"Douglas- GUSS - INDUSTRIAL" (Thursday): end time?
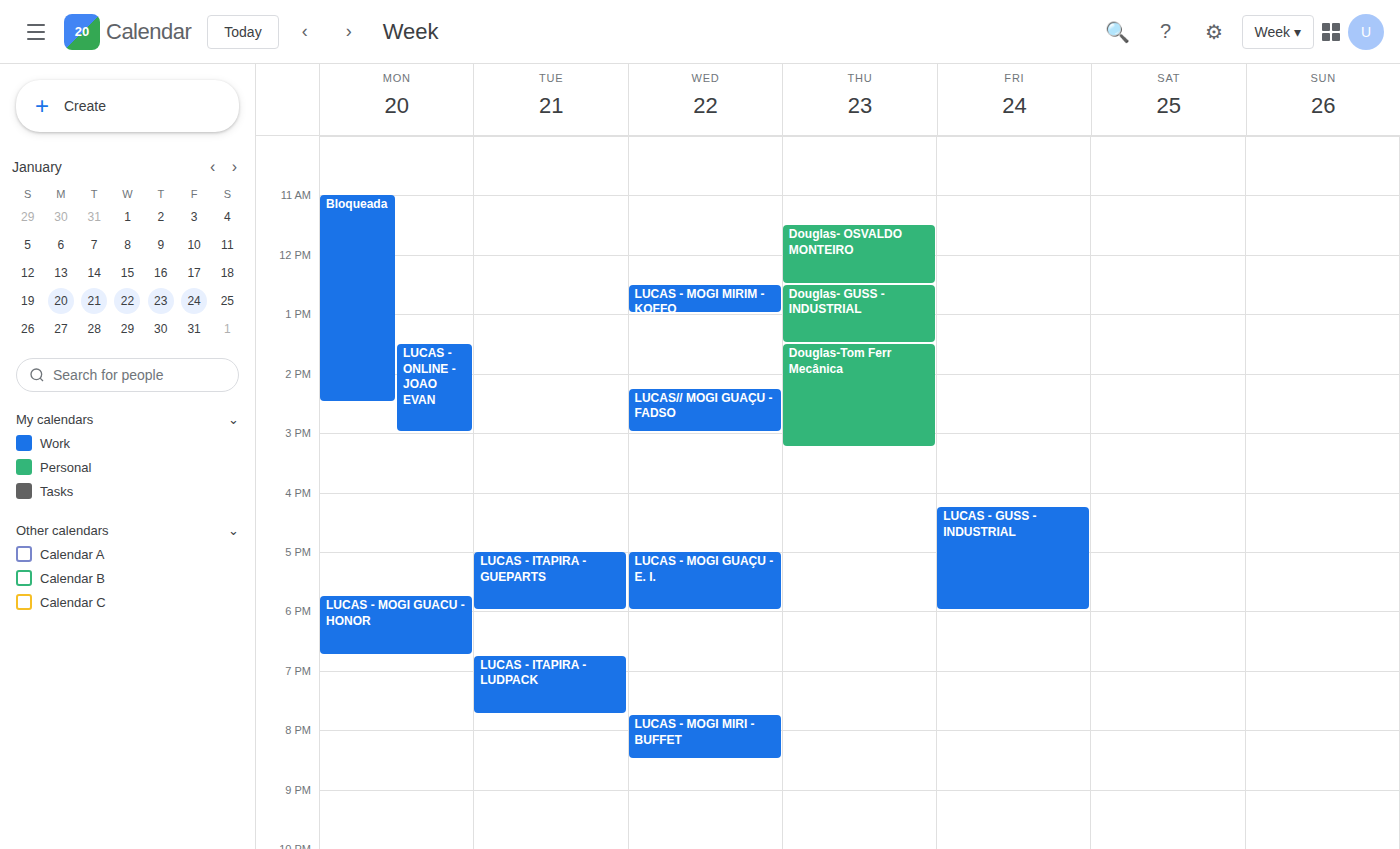
1:30 PM